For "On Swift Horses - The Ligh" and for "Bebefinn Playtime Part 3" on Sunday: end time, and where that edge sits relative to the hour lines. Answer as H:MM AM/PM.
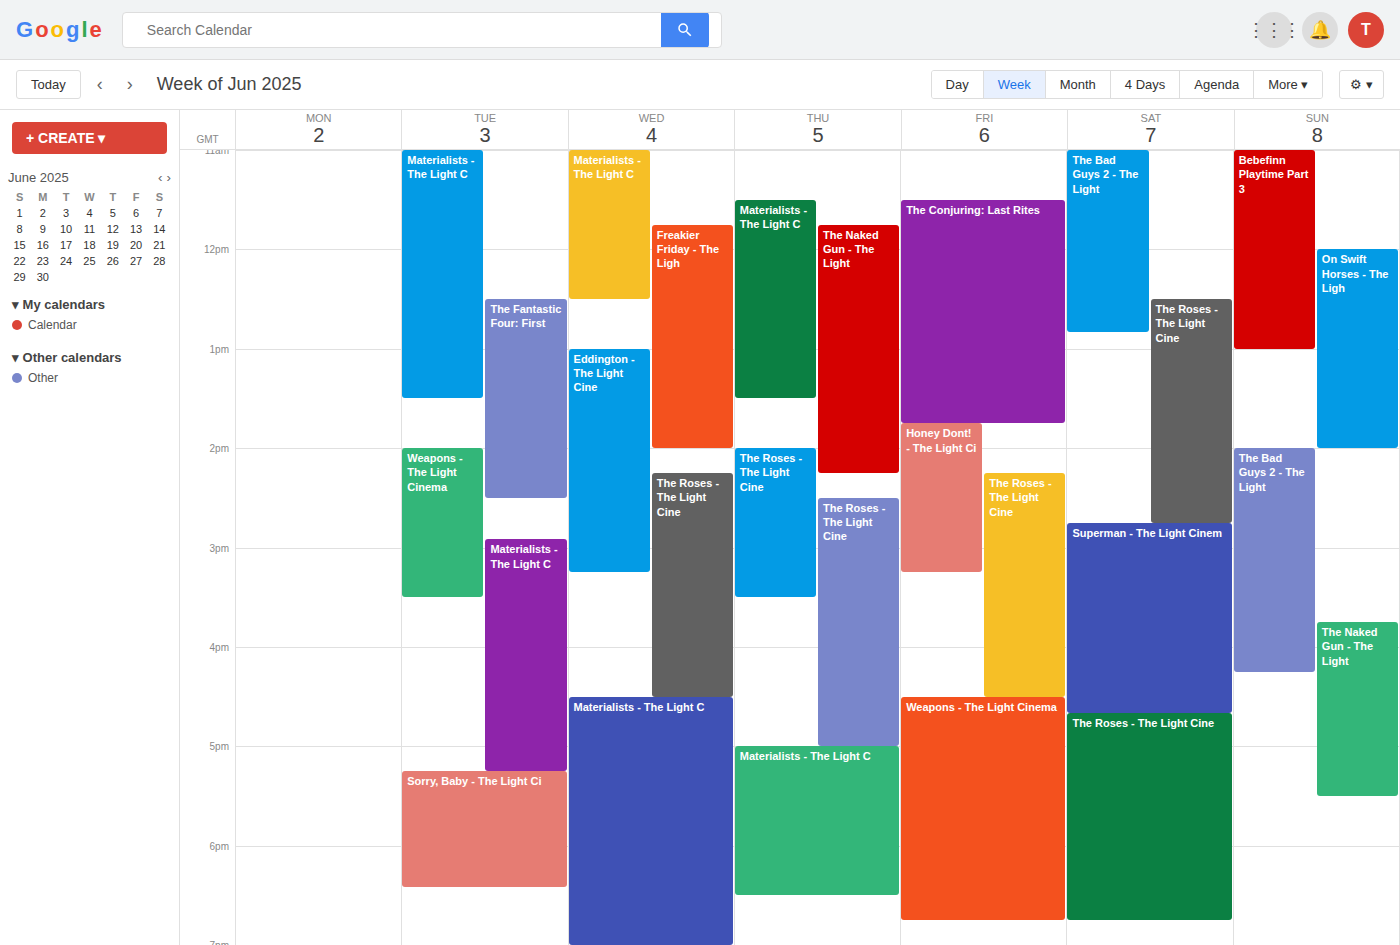
"On Swift Horses - The Ligh": 2:00 PM, exactly on the 2 PM line. "Bebefinn Playtime Part 3": 1:00 PM, exactly on the 1 PM line.